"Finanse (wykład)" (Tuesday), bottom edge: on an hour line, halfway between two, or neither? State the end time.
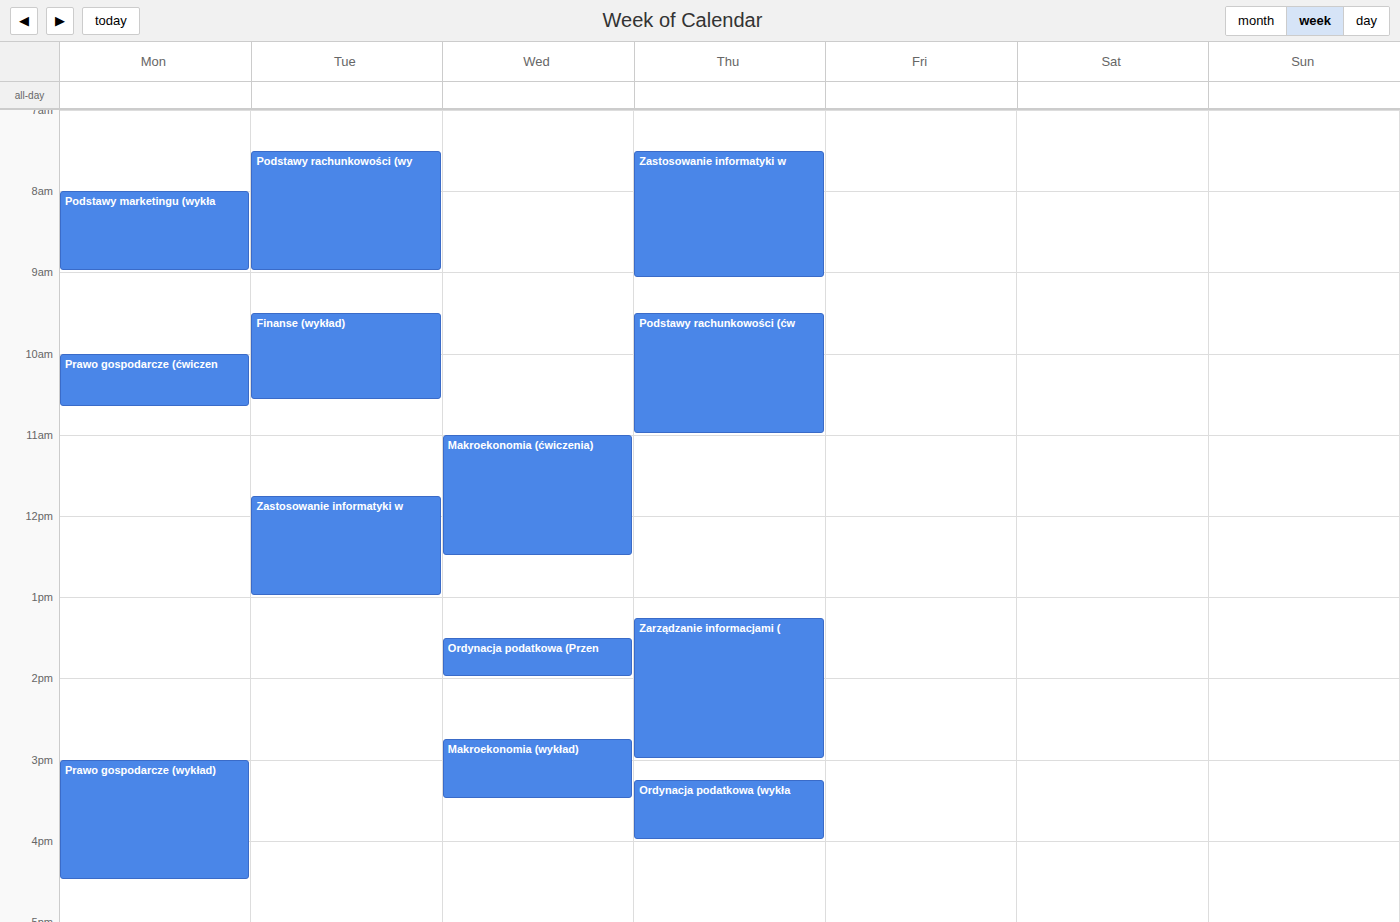
10:35 AM -- neither: 35 minutes below the 10 AM line and 25 minutes above the 11 AM line.